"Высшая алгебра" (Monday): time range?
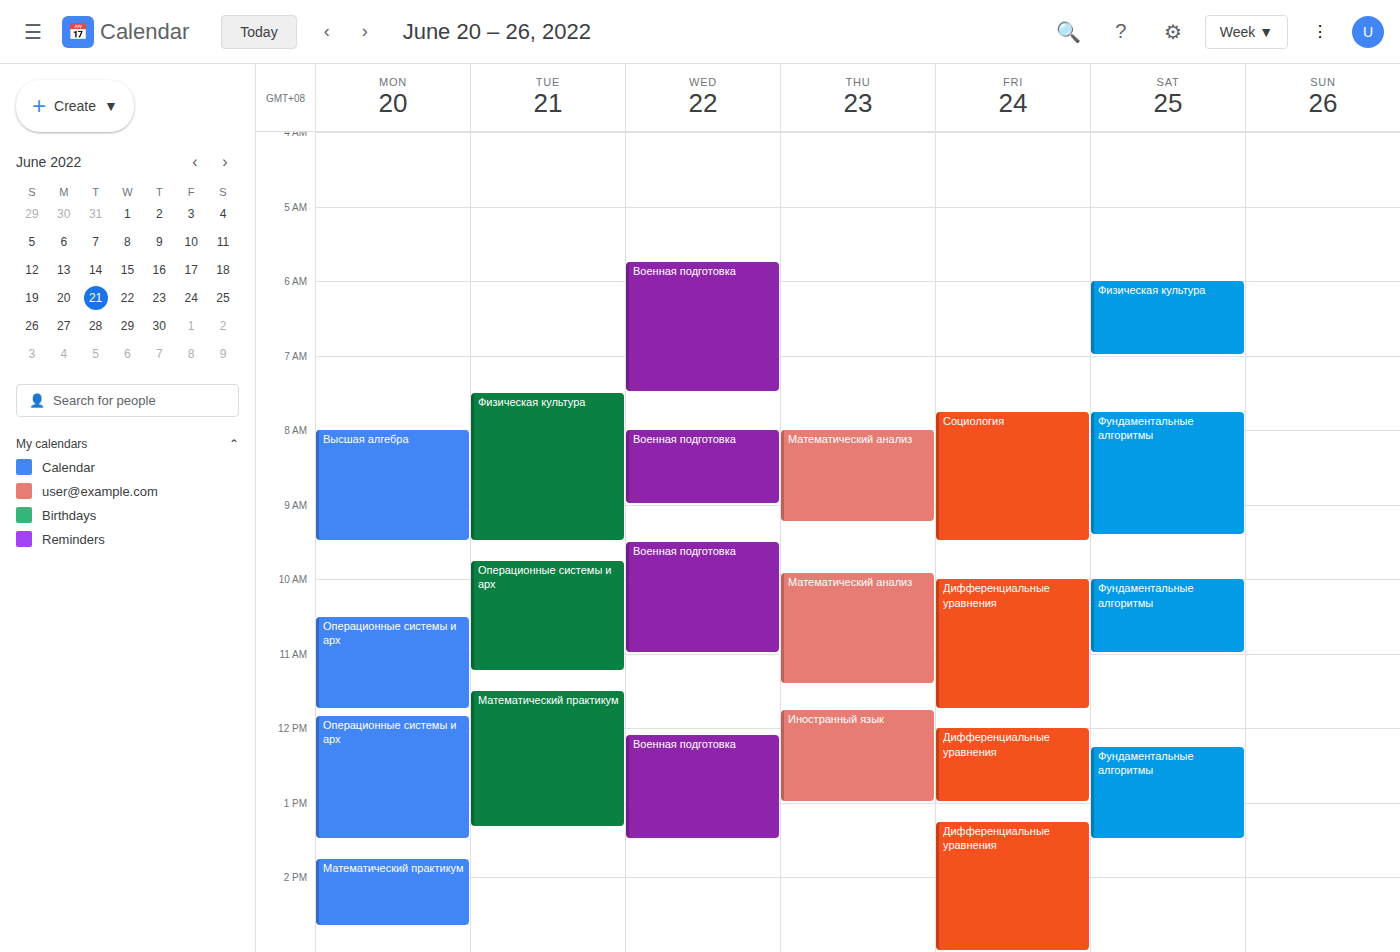
8:00 AM to 9:30 AM